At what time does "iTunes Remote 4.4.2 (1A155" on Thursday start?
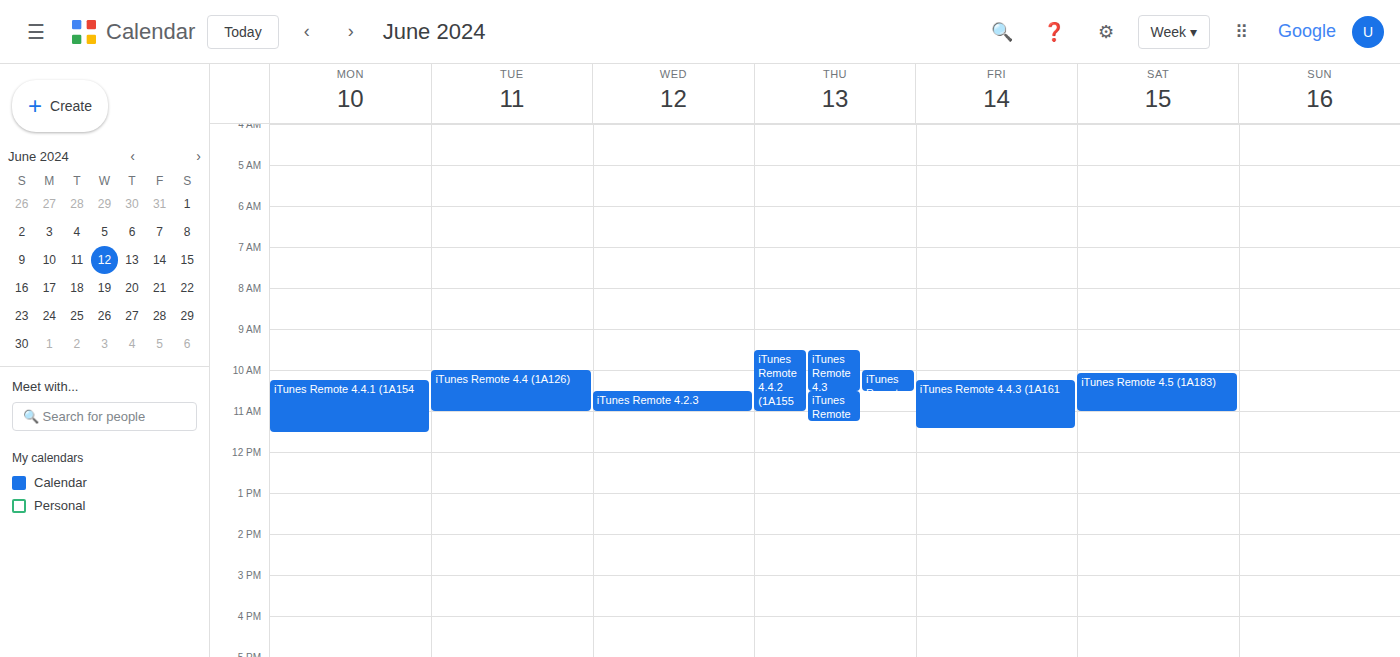
9:30 AM